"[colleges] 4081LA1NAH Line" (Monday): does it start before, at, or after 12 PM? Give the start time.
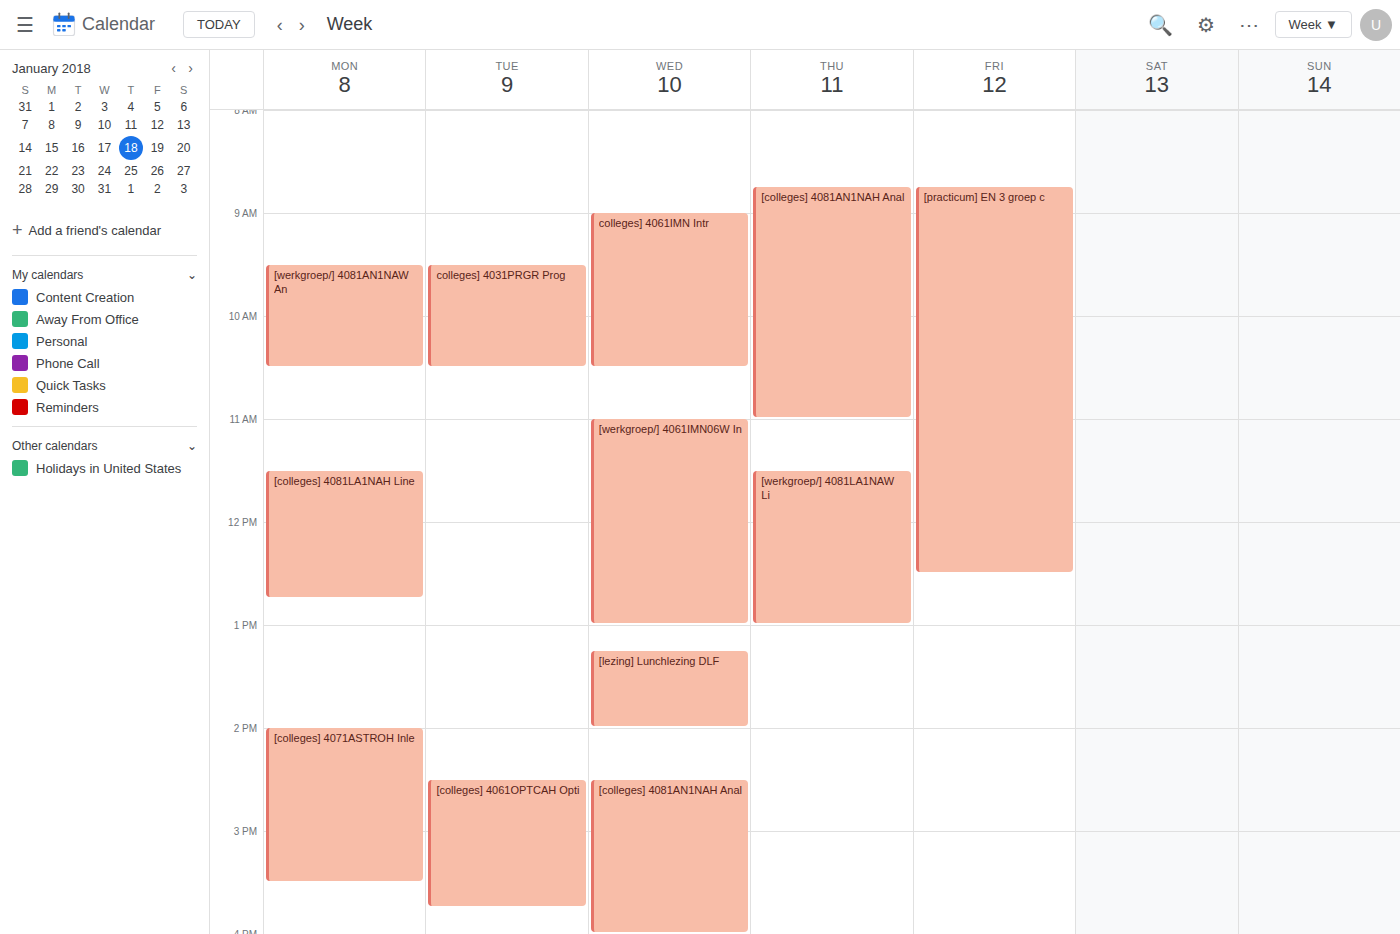
11:30 AM -- before 12 PM, 30 minutes above the 12 PM line.